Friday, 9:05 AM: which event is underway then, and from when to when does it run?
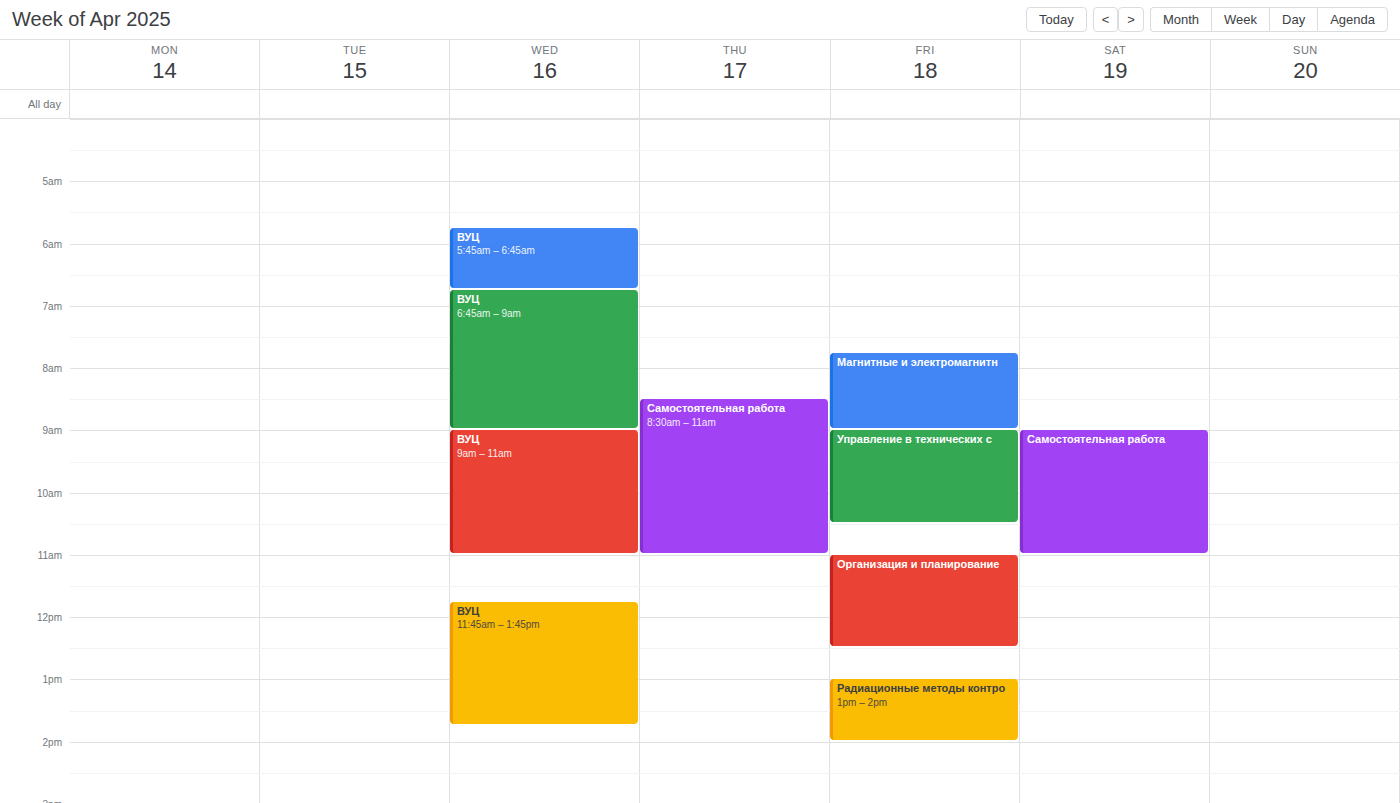
"Управление в технических с", 9:00 AM to 10:30 AM